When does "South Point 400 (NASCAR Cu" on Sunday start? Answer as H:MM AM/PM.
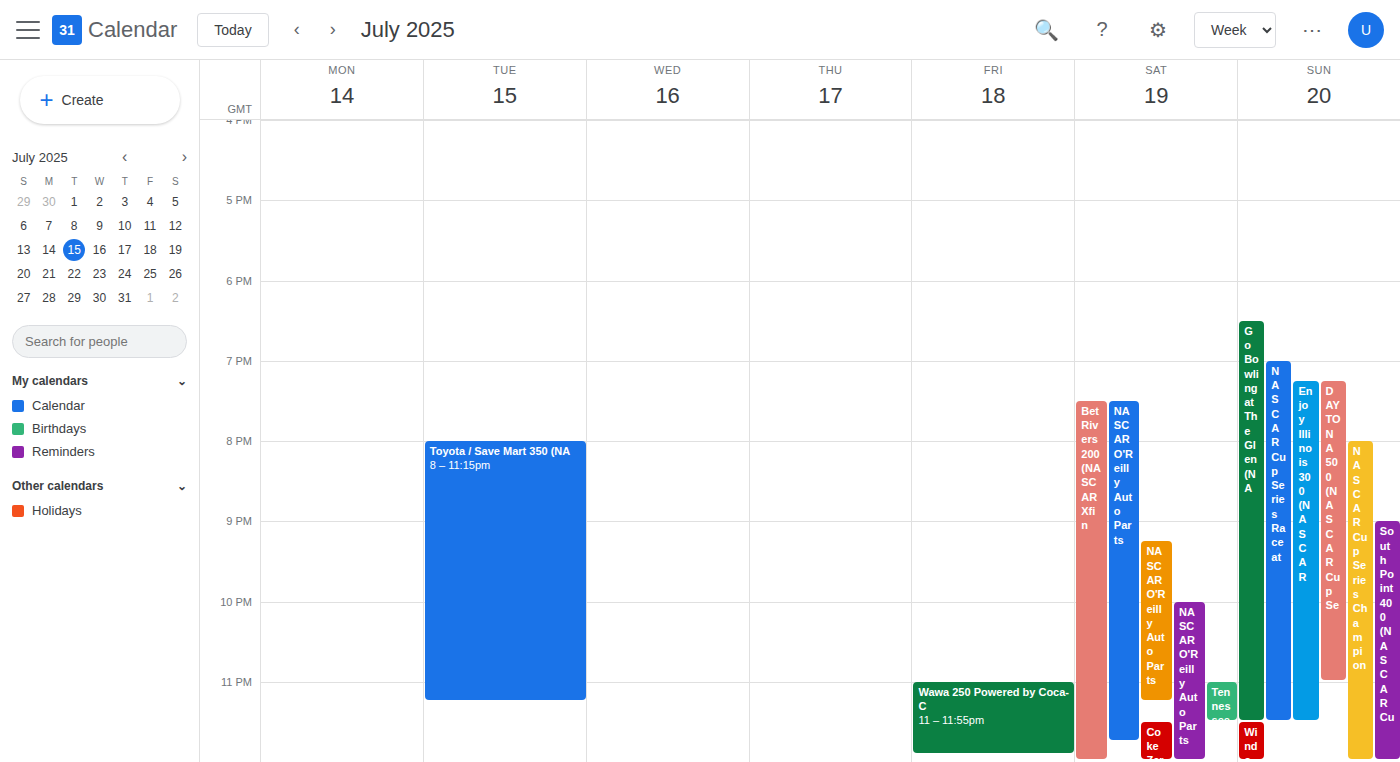
9:00 PM